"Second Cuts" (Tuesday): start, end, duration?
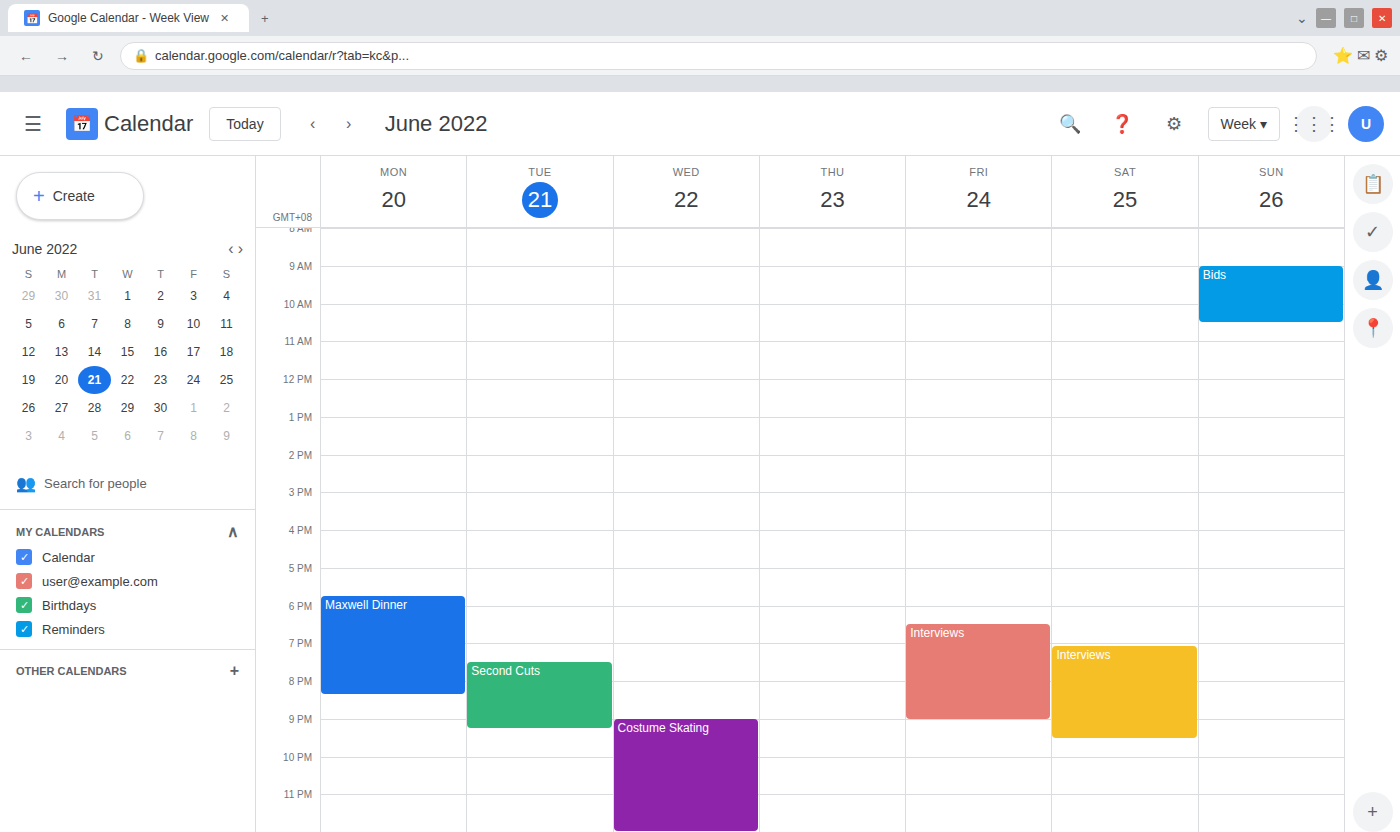
7:30 PM to 9:15 PM, 1 hour 45 minutes